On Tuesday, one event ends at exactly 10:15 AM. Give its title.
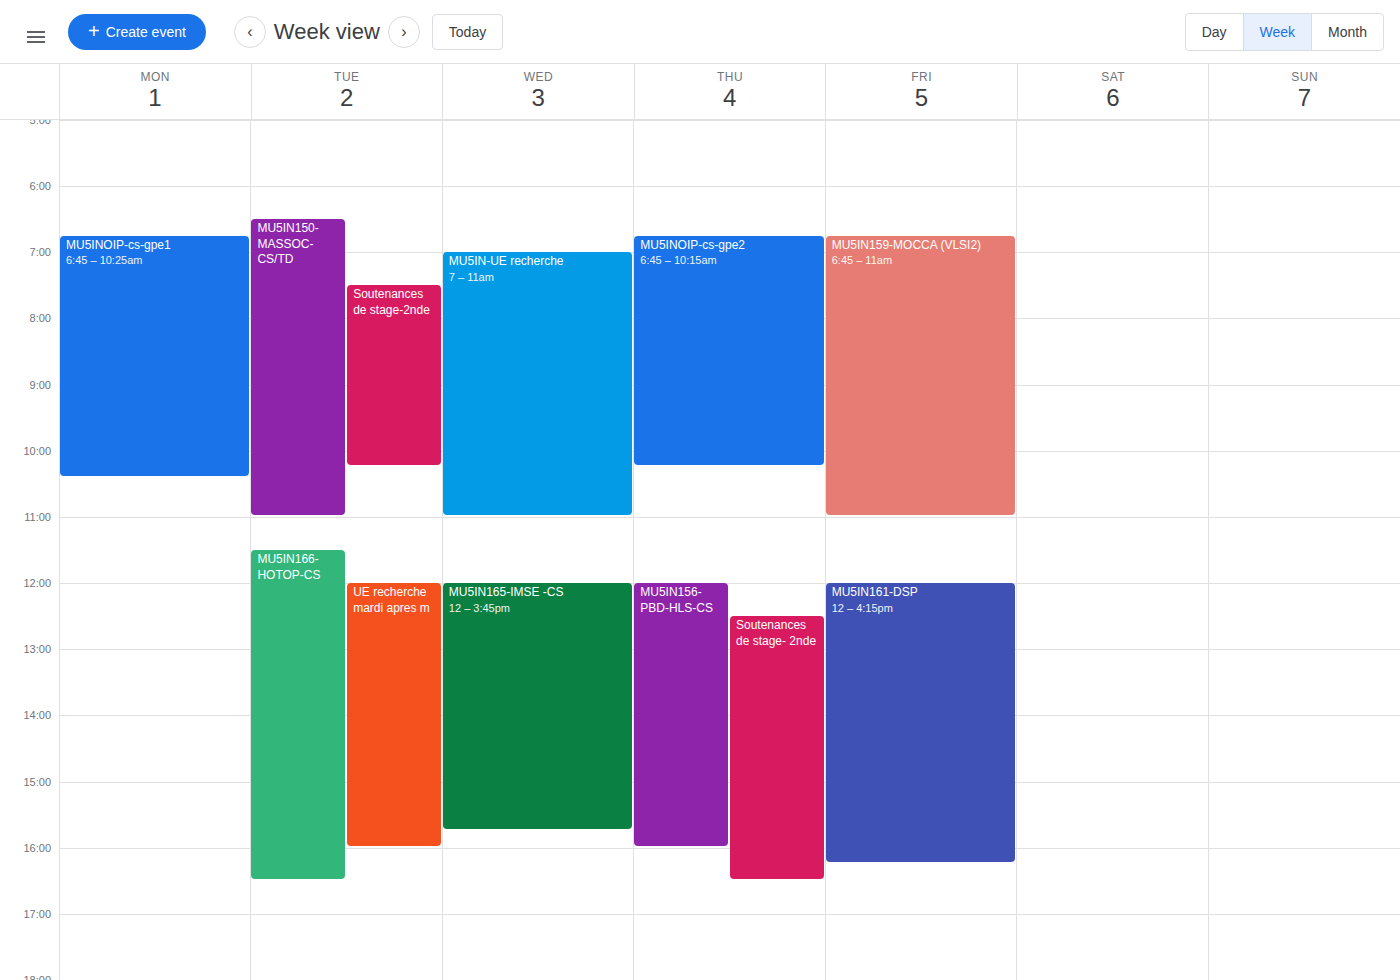
"Soutenances de stage-2nde"